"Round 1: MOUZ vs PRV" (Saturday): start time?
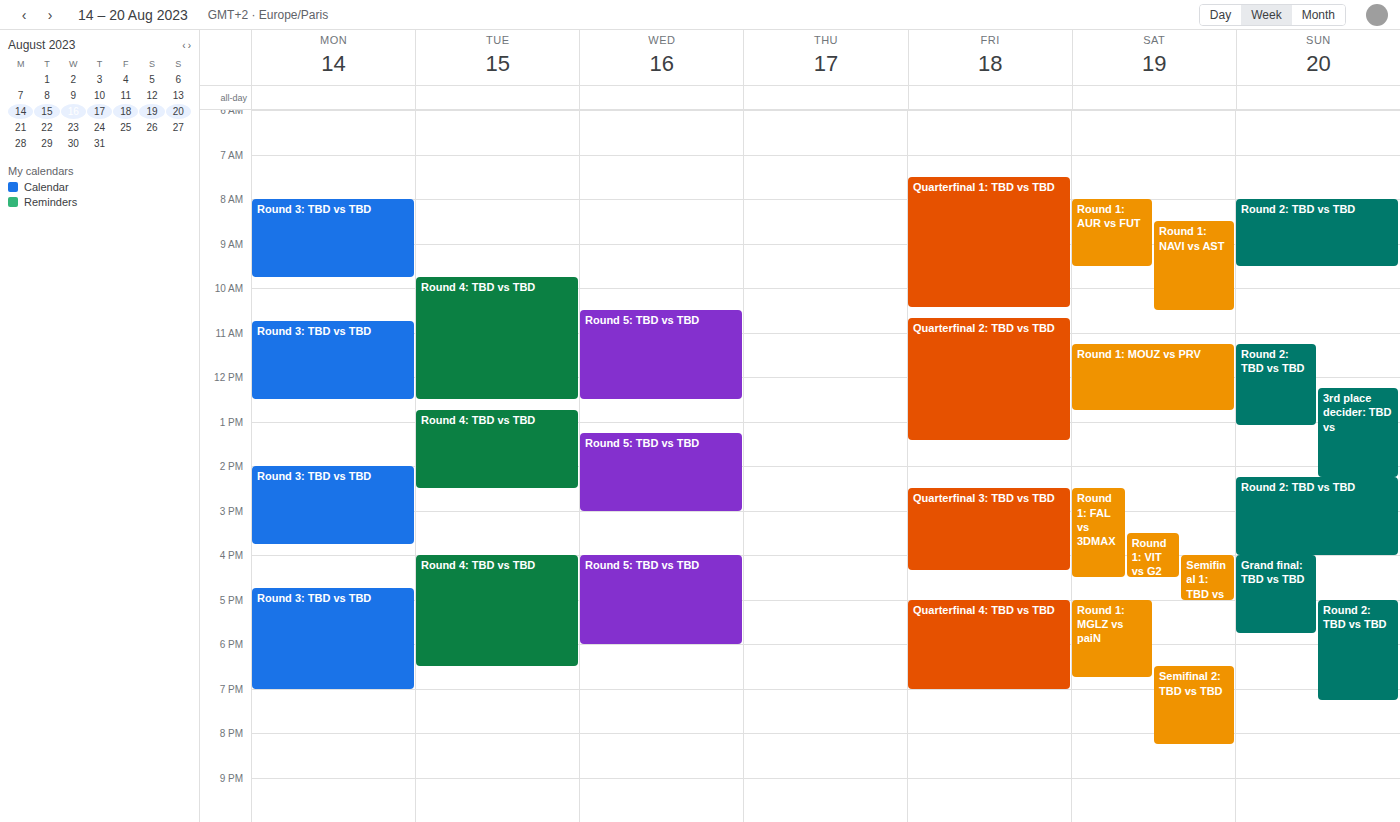
11:15 AM